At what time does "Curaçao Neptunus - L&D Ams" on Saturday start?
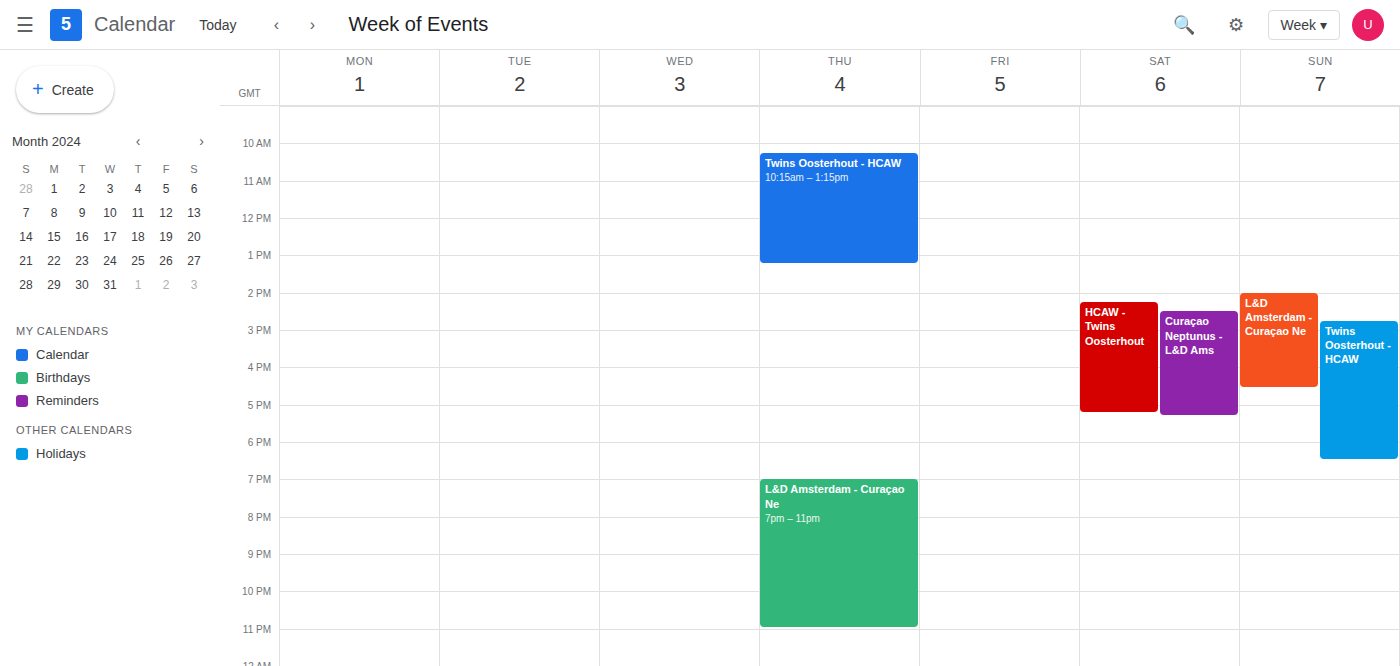
2:30 PM